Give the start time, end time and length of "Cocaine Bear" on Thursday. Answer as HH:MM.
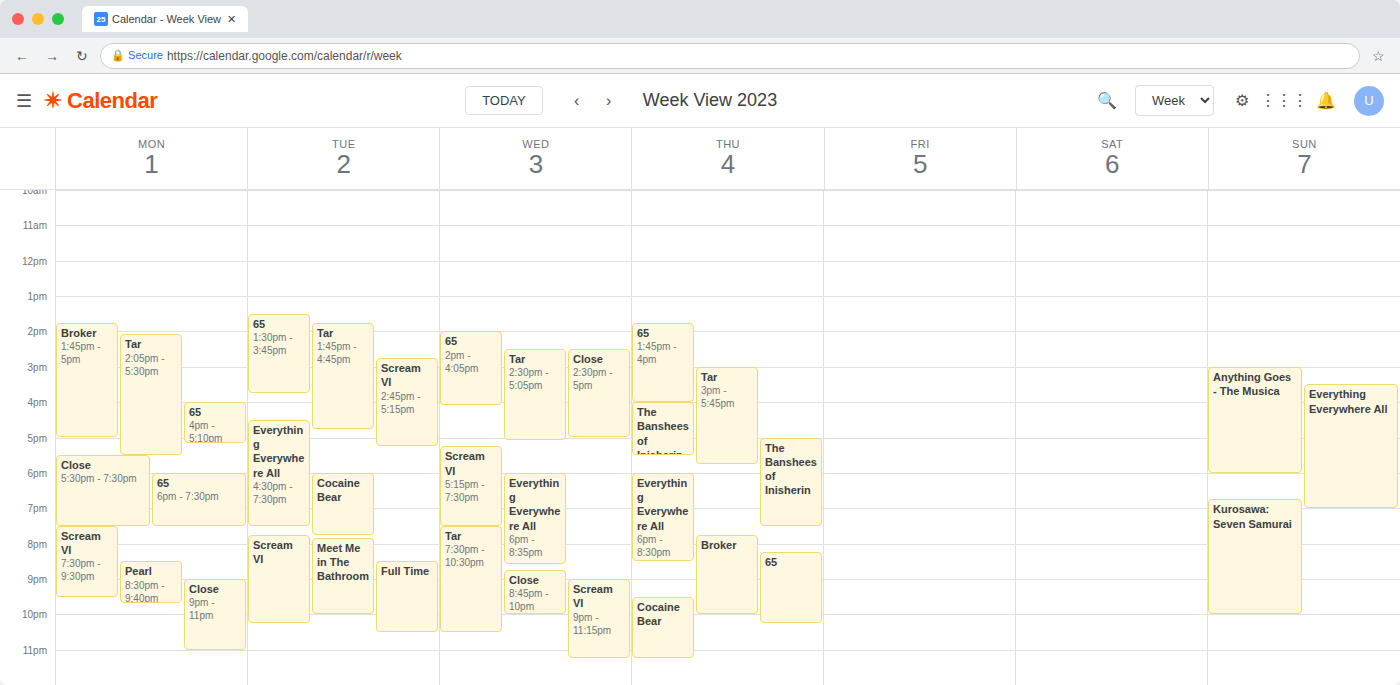
21:30 to 23:15, 1 hour 45 minutes